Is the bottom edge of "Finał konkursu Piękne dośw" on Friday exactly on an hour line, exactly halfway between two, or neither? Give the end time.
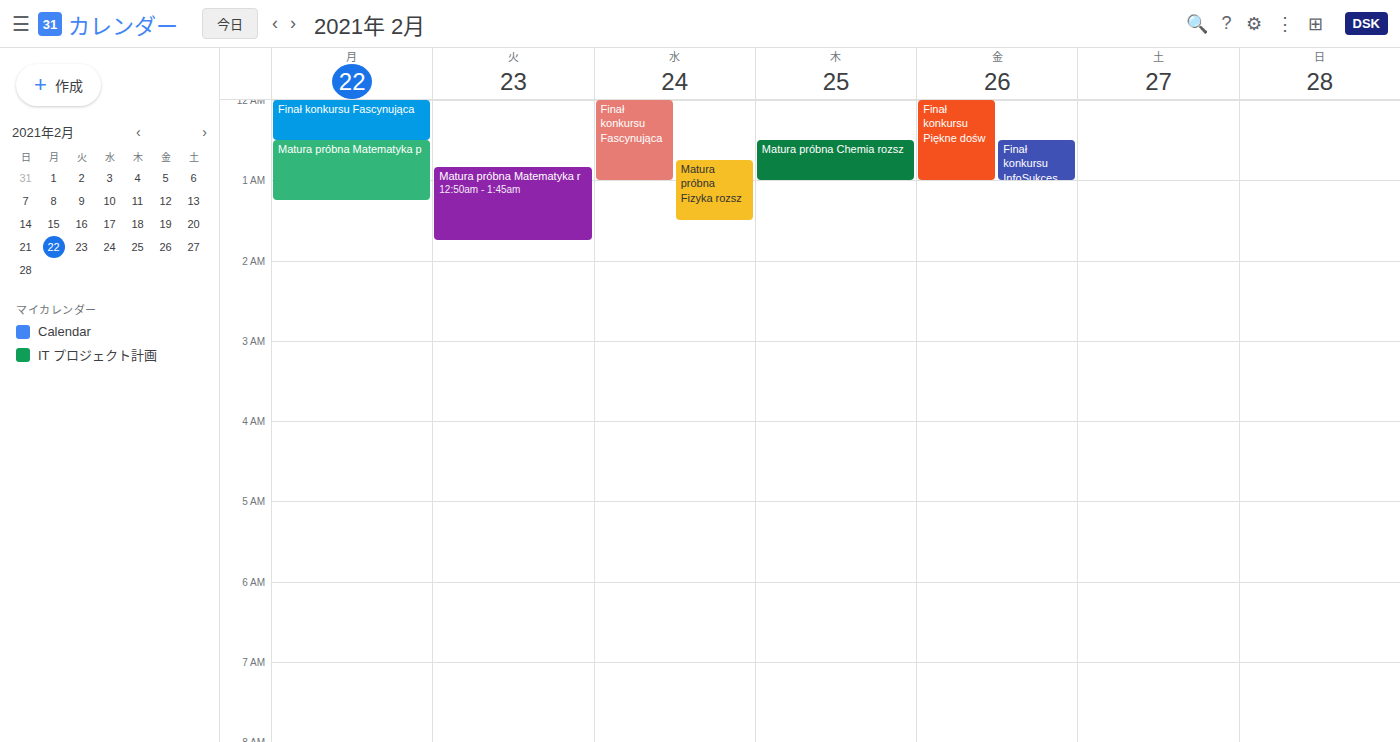
01:00 -- exactly on the 01:00 line.